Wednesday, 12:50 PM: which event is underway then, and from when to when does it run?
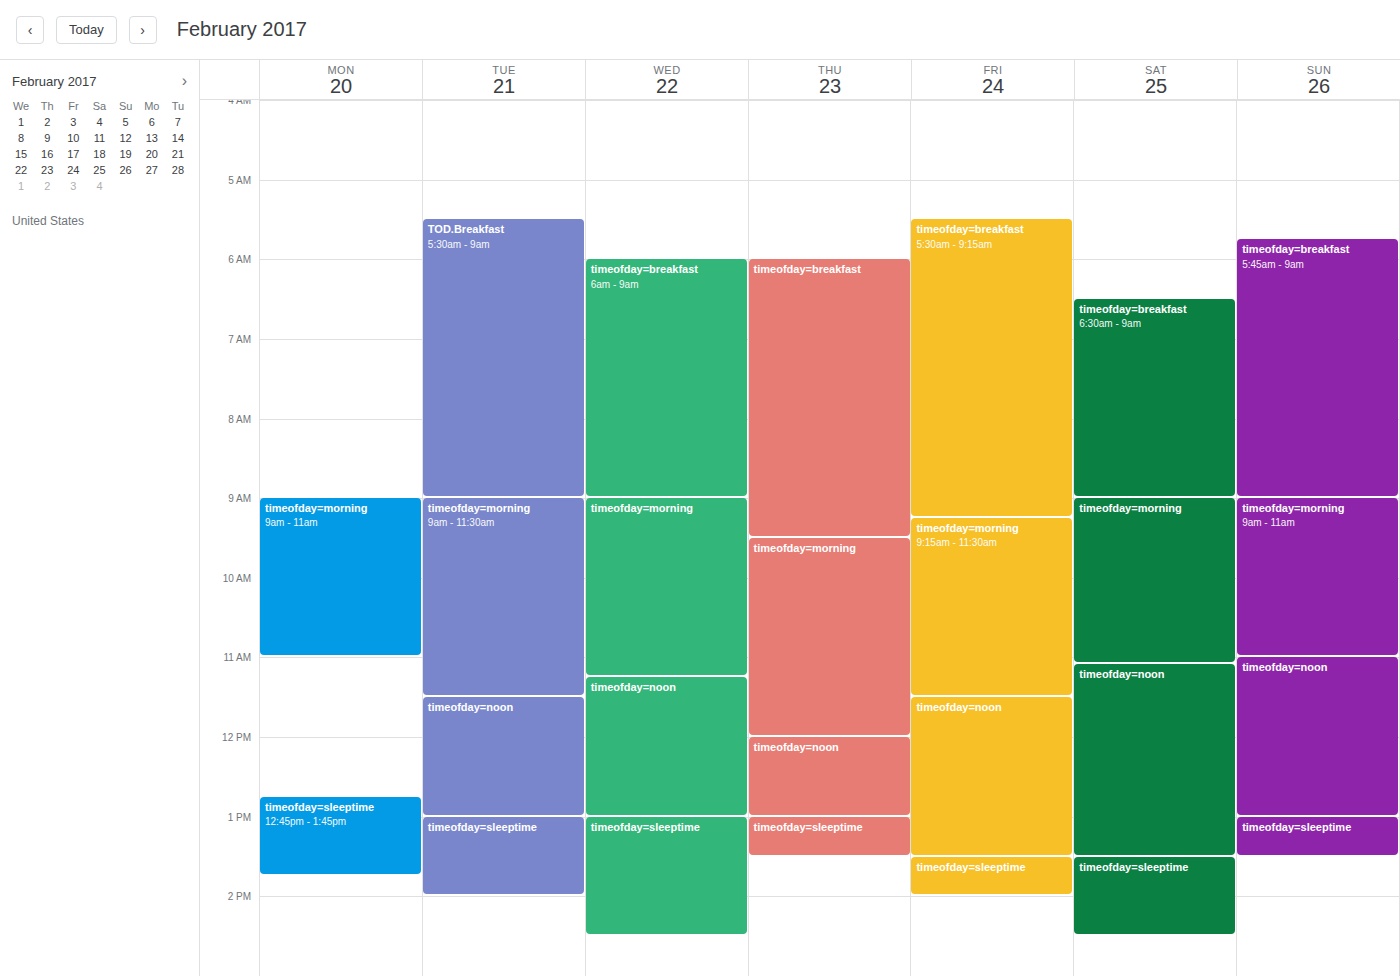
"timeofday=noon", 11:15 AM to 1:00 PM